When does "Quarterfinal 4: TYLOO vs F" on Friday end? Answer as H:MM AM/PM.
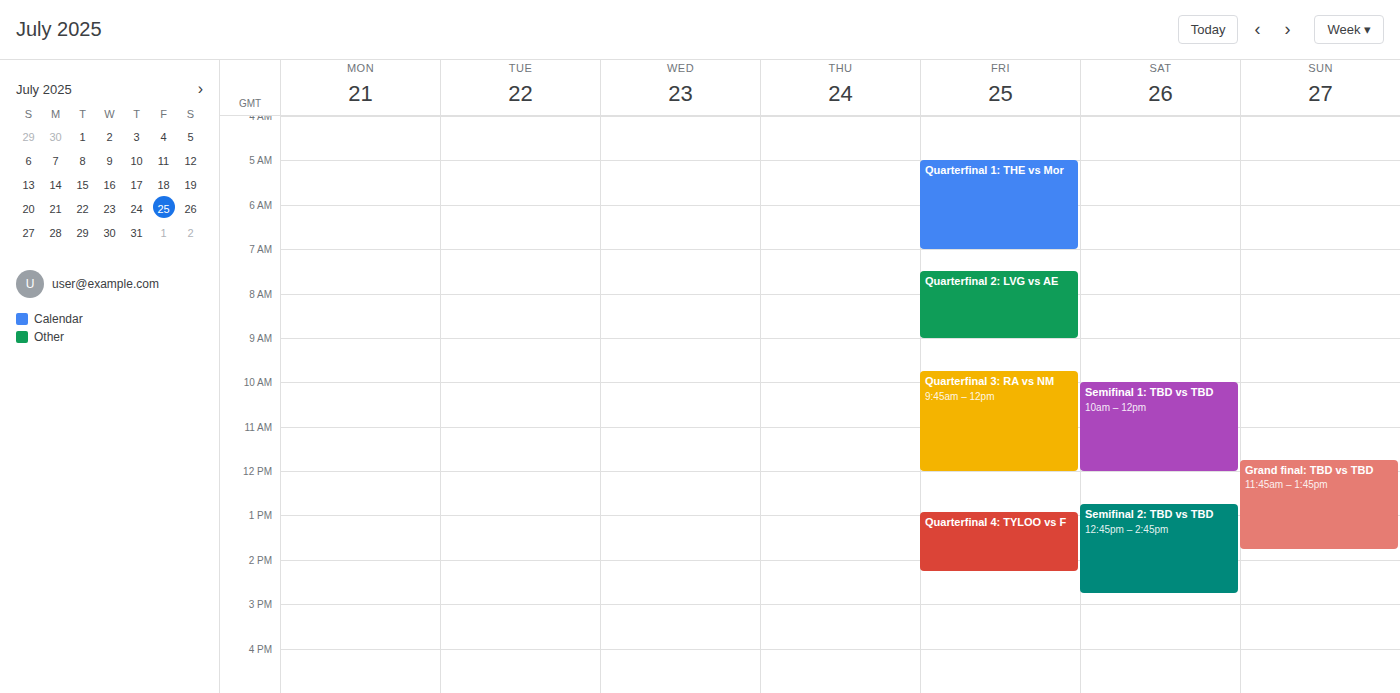
2:15 PM